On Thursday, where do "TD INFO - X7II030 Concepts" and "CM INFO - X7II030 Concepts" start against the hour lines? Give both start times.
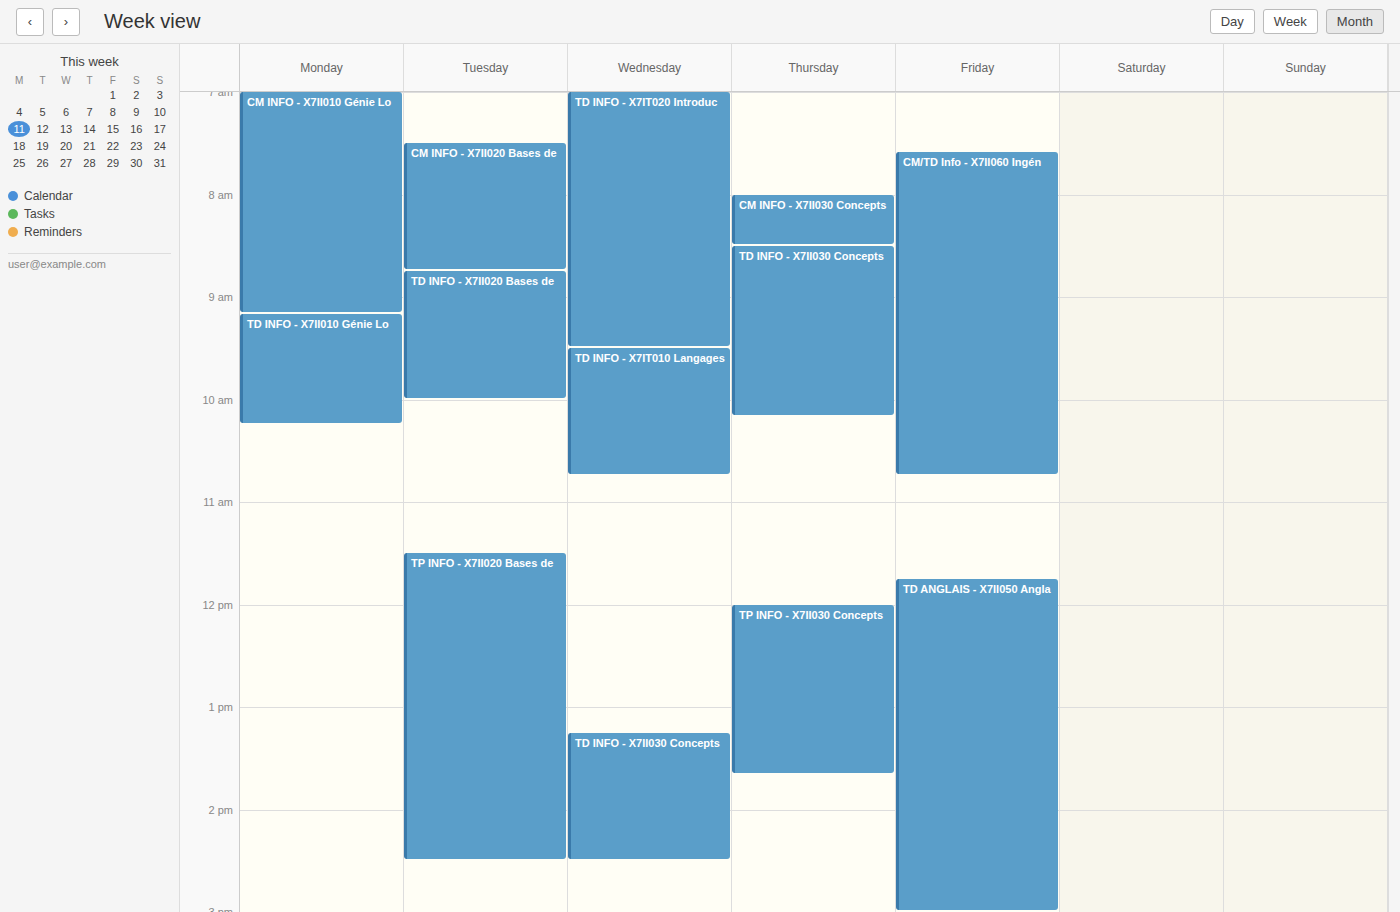
"TD INFO - X7II030 Concepts": 8:30 AM, halfway between the 8 AM and 9 AM lines. "CM INFO - X7II030 Concepts": 8:00 AM, exactly on the 8 AM line.